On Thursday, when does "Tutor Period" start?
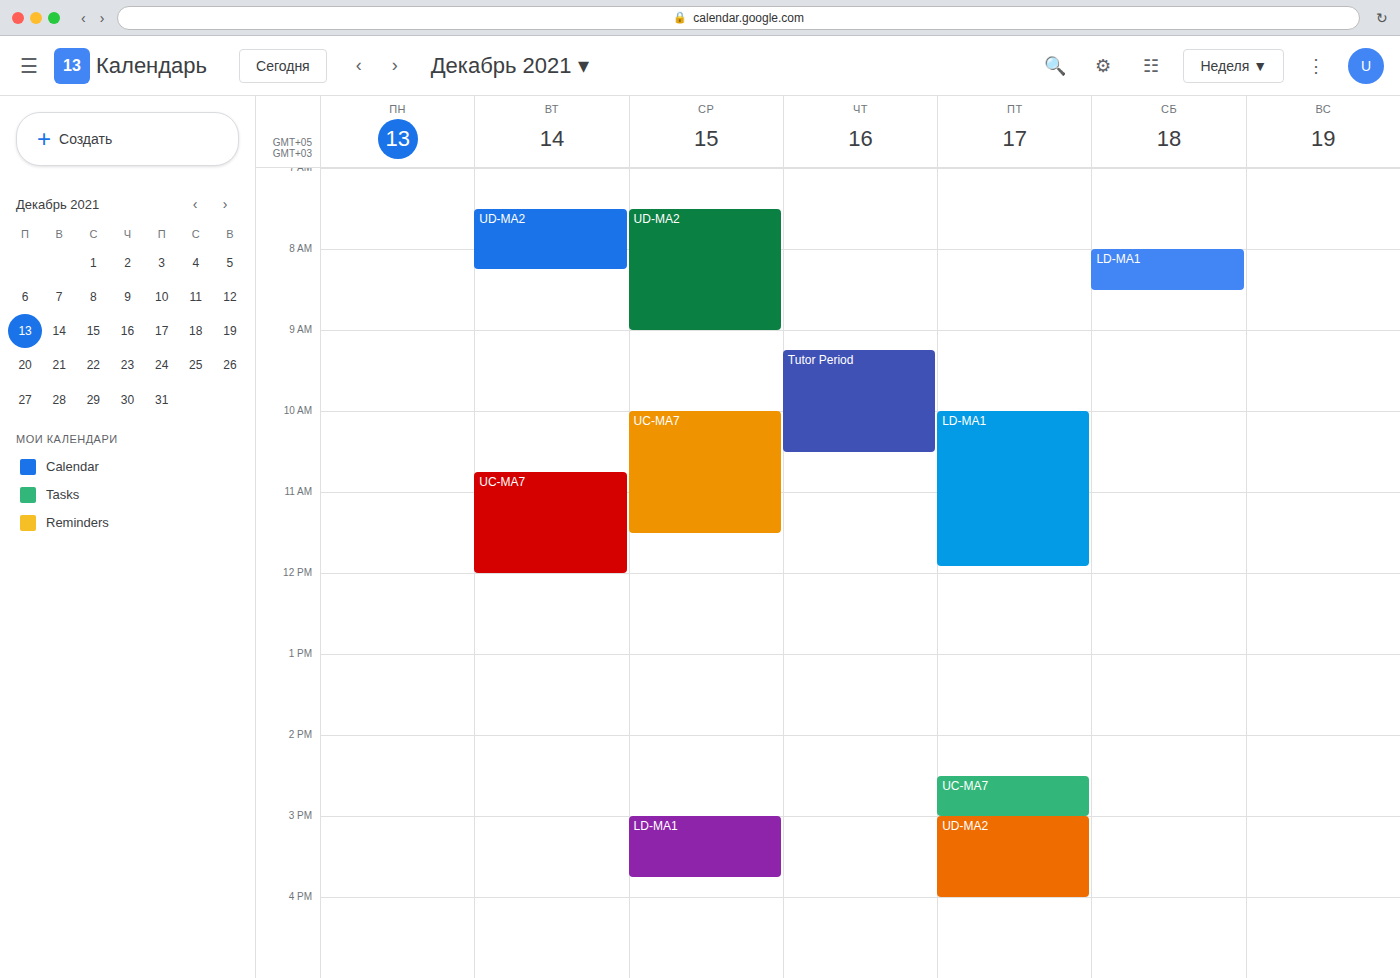
9:15 AM